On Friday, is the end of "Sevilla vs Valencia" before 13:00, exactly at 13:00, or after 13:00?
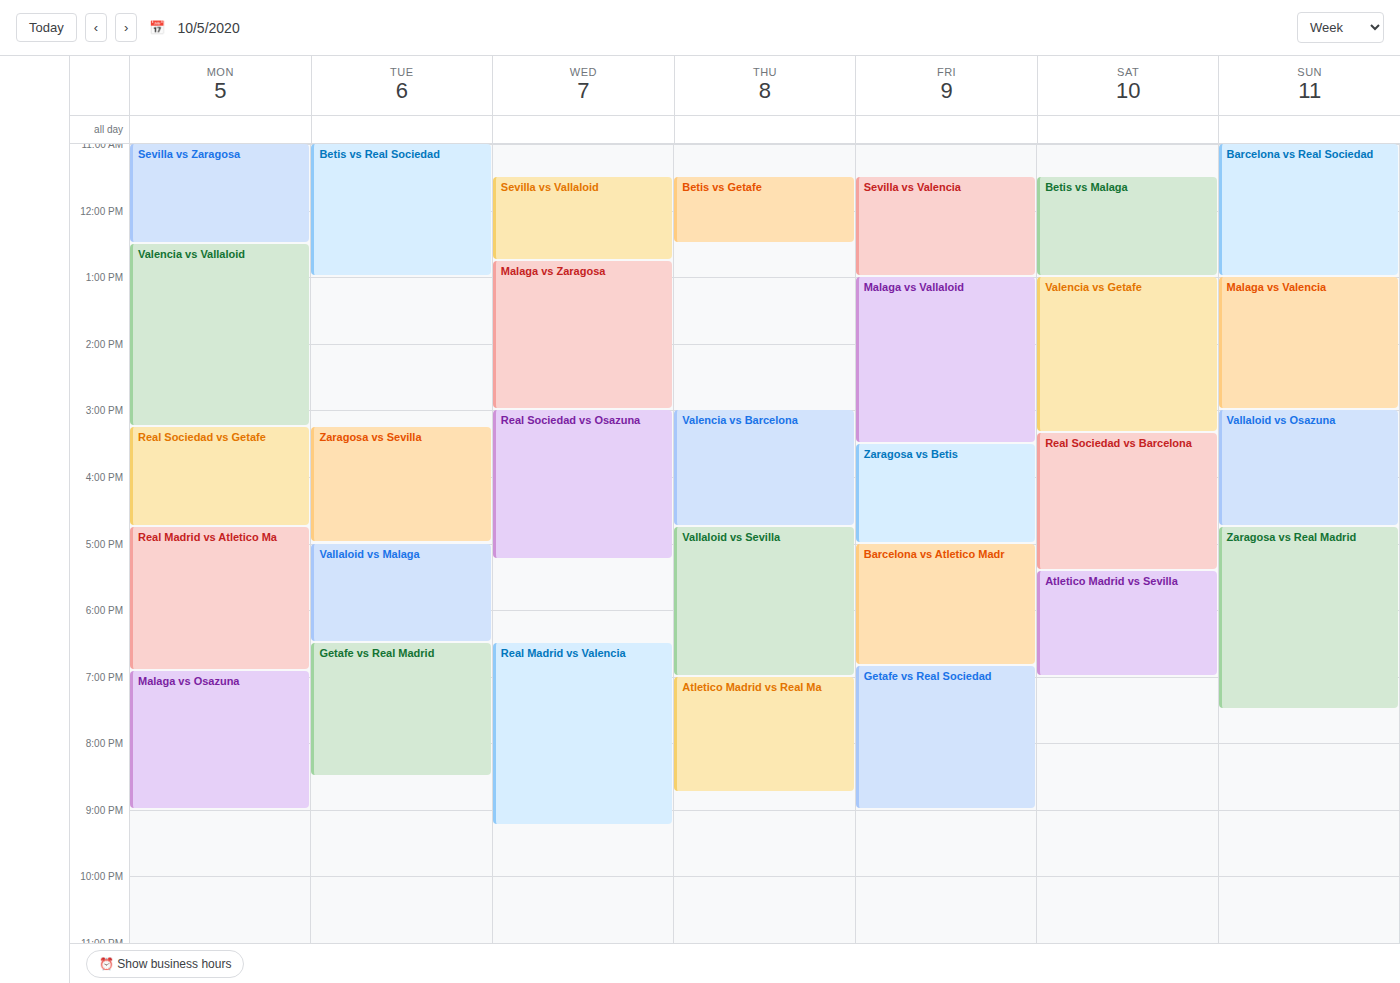
13:00 -- exactly at 13:00, on the 13:00 line.